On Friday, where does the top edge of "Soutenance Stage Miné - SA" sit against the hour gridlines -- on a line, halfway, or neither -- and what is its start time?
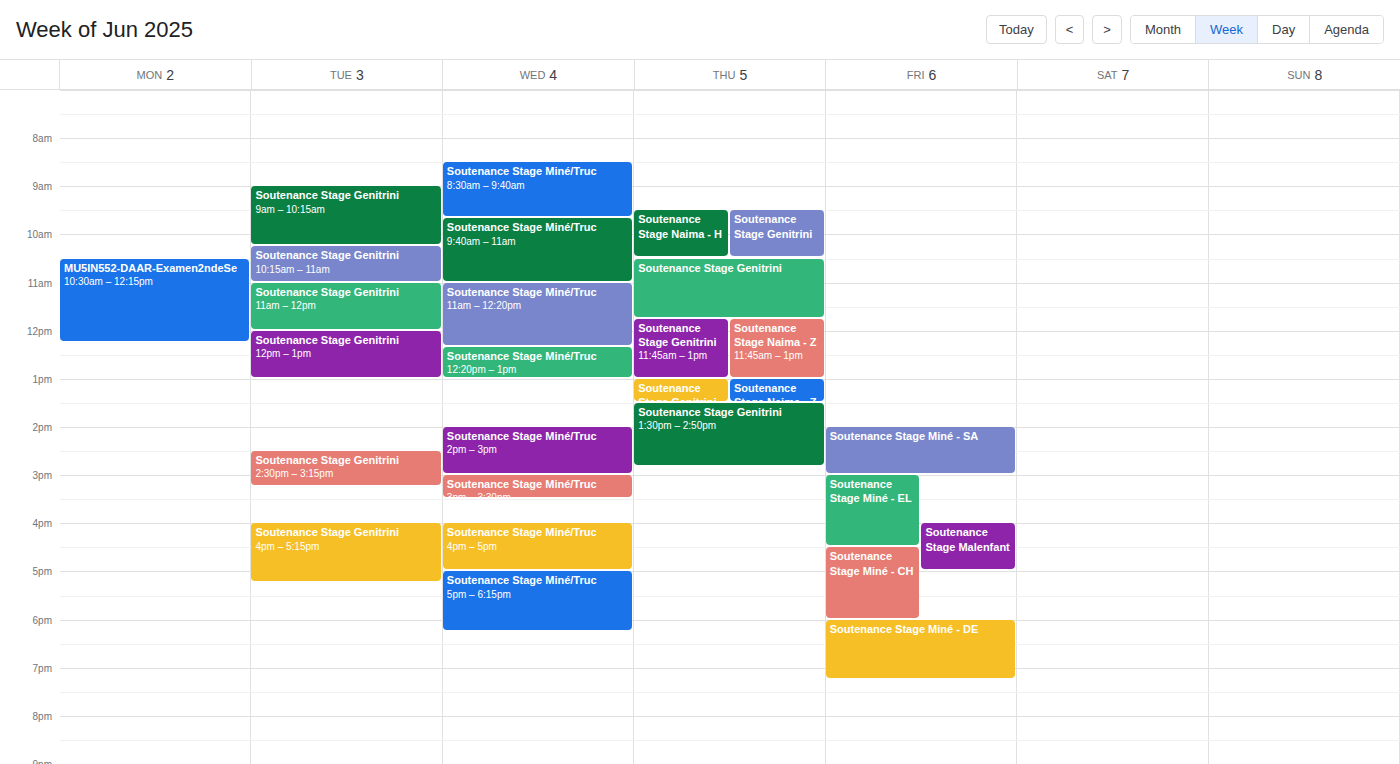
2:00 PM -- exactly on the 2 PM line.